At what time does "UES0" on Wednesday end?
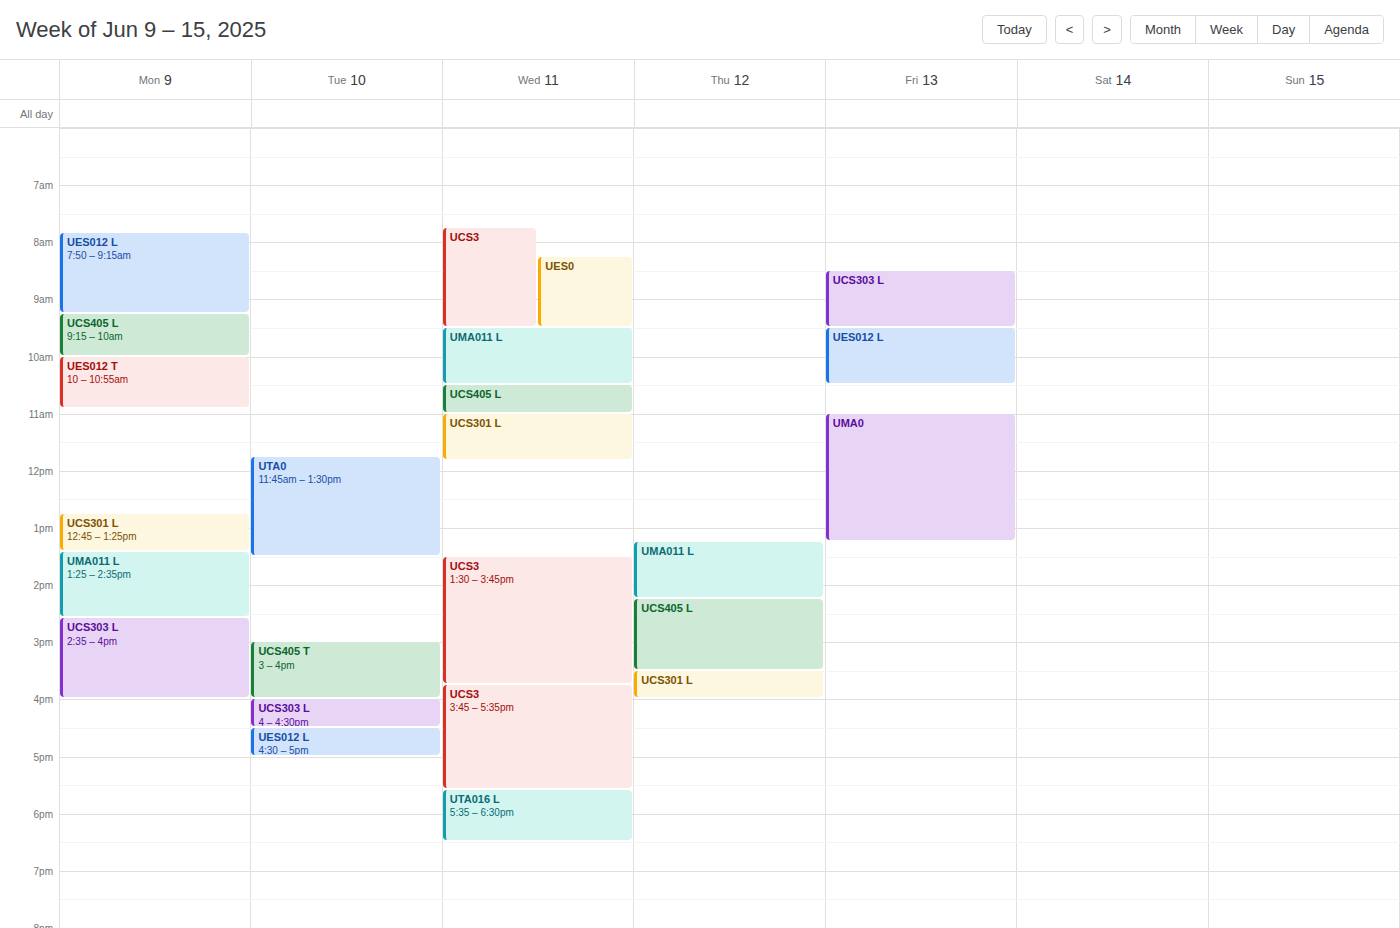
9:30 AM